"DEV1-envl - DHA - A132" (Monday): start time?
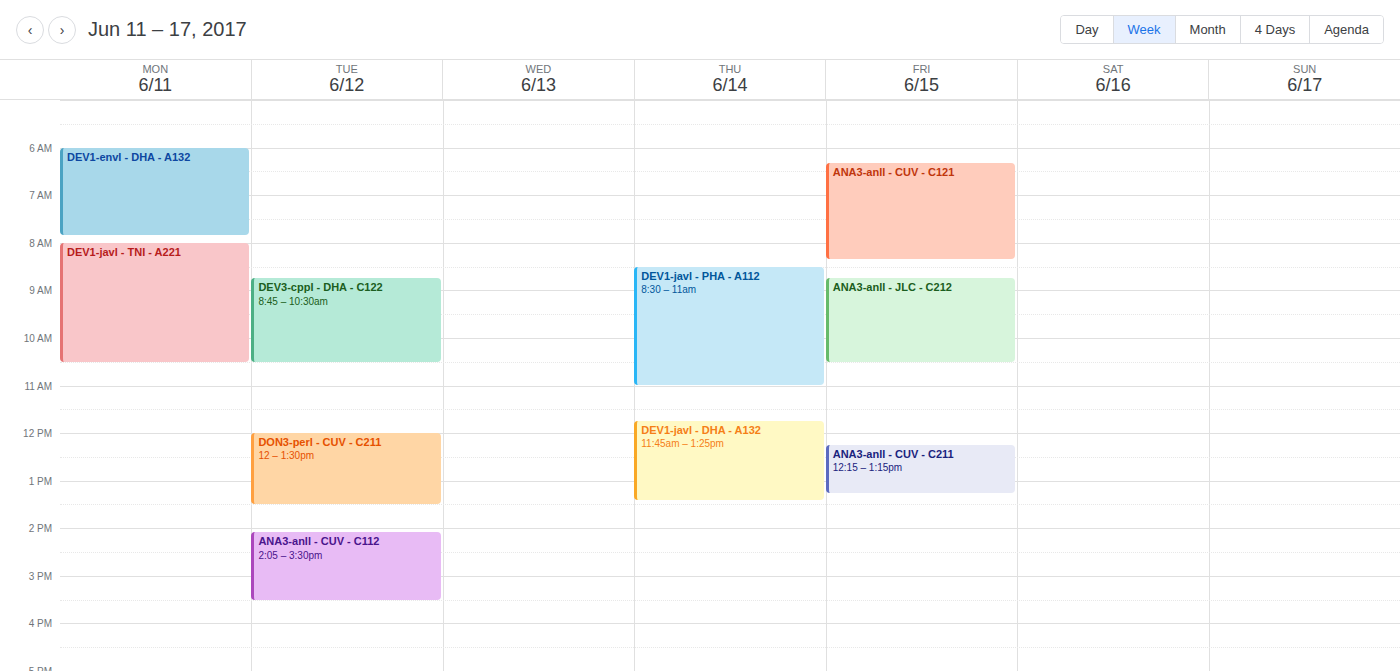
6:00 AM